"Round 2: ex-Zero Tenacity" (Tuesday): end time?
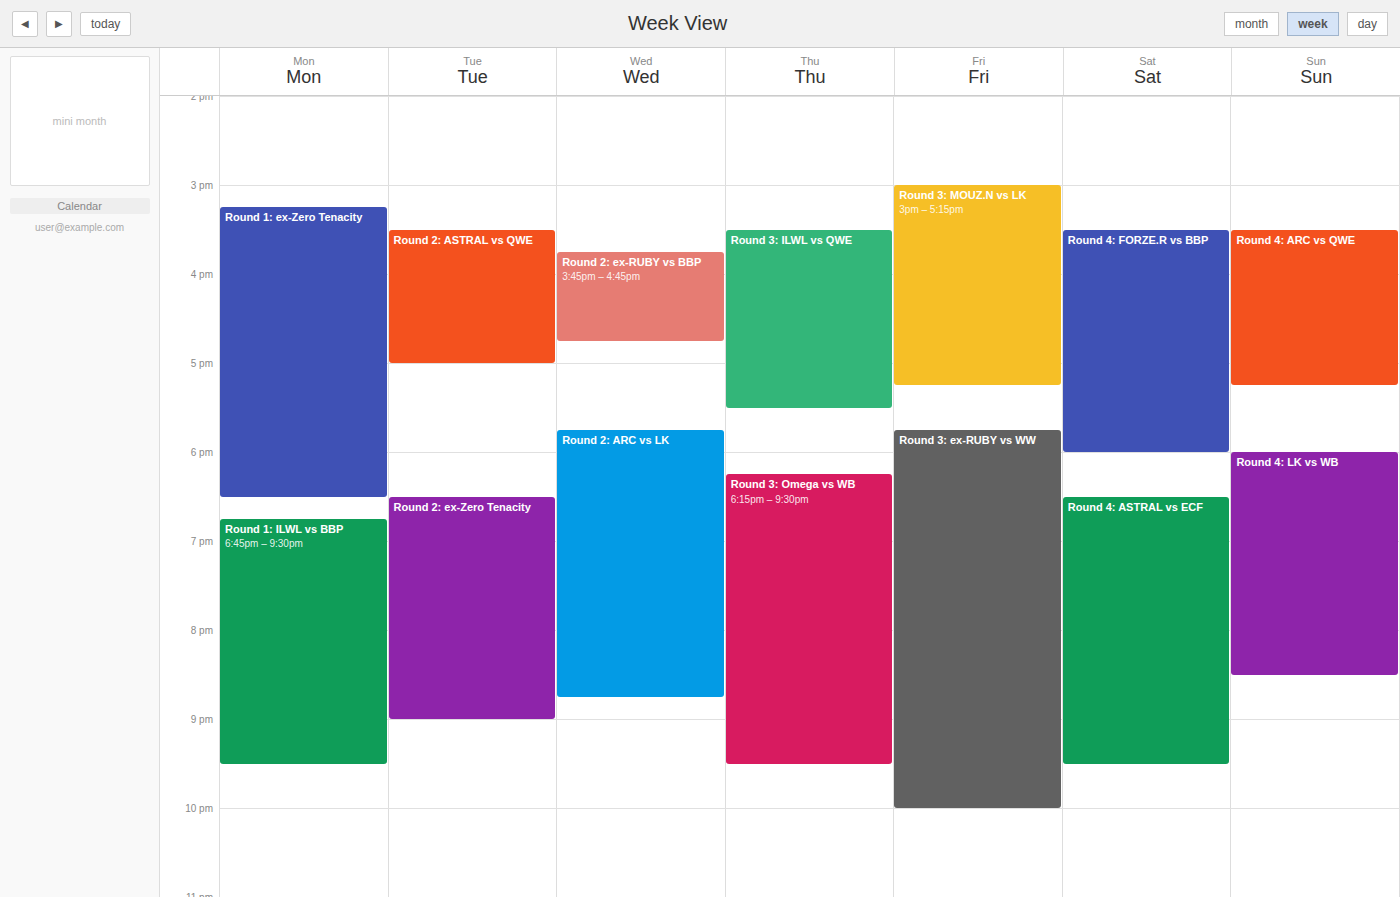
21:00